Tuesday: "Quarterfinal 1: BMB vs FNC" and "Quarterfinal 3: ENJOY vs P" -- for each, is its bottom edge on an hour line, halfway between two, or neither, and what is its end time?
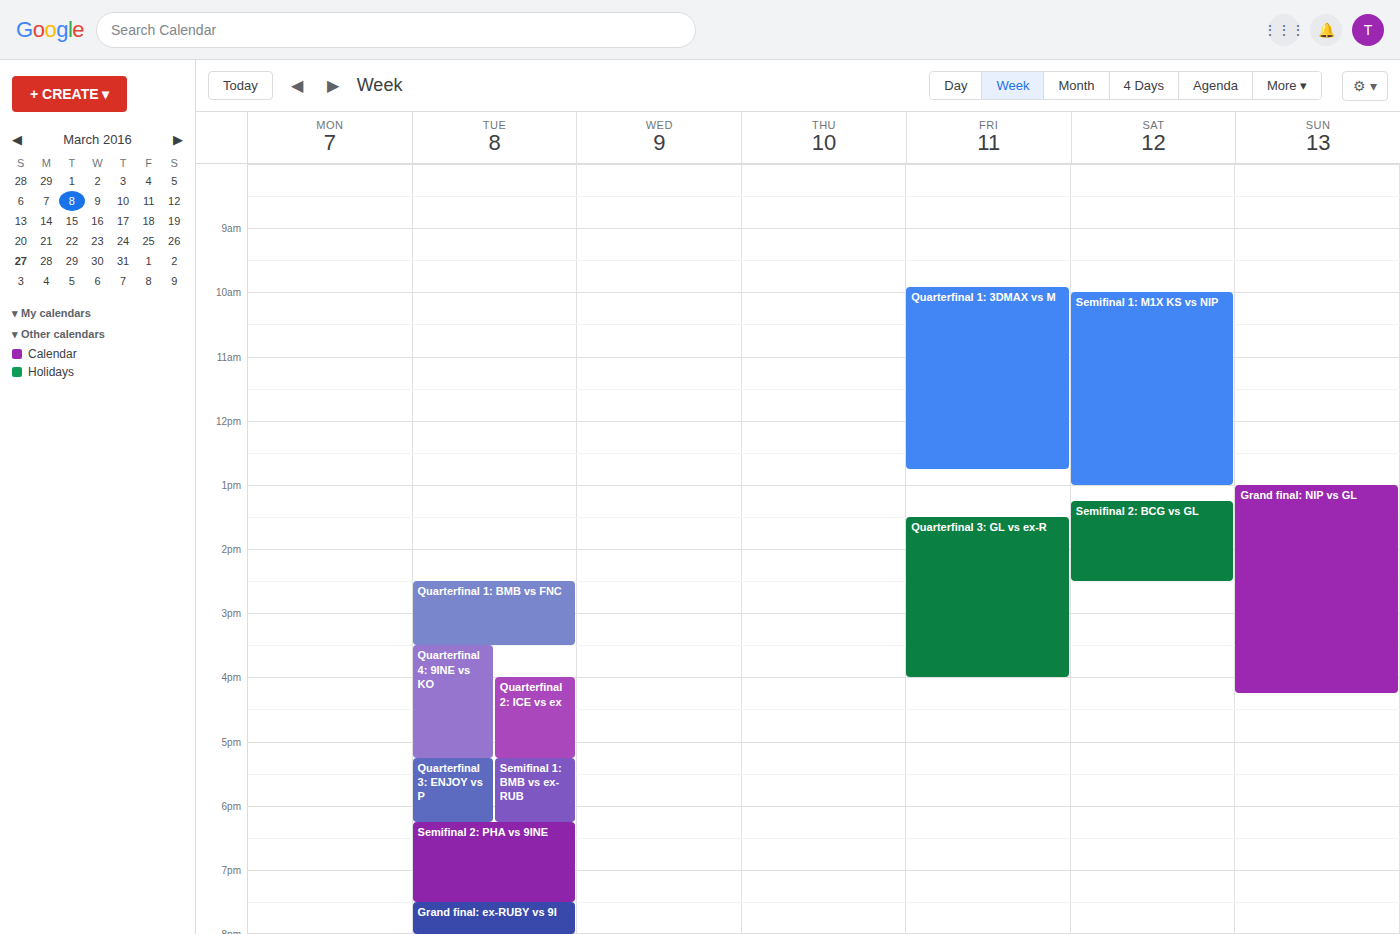
"Quarterfinal 1: BMB vs FNC": 3:30 PM, halfway between the 3 PM and 4 PM lines. "Quarterfinal 3: ENJOY vs P": 6:15 PM, neither: a quarter of the way from the 6 PM line to the 7 PM line.